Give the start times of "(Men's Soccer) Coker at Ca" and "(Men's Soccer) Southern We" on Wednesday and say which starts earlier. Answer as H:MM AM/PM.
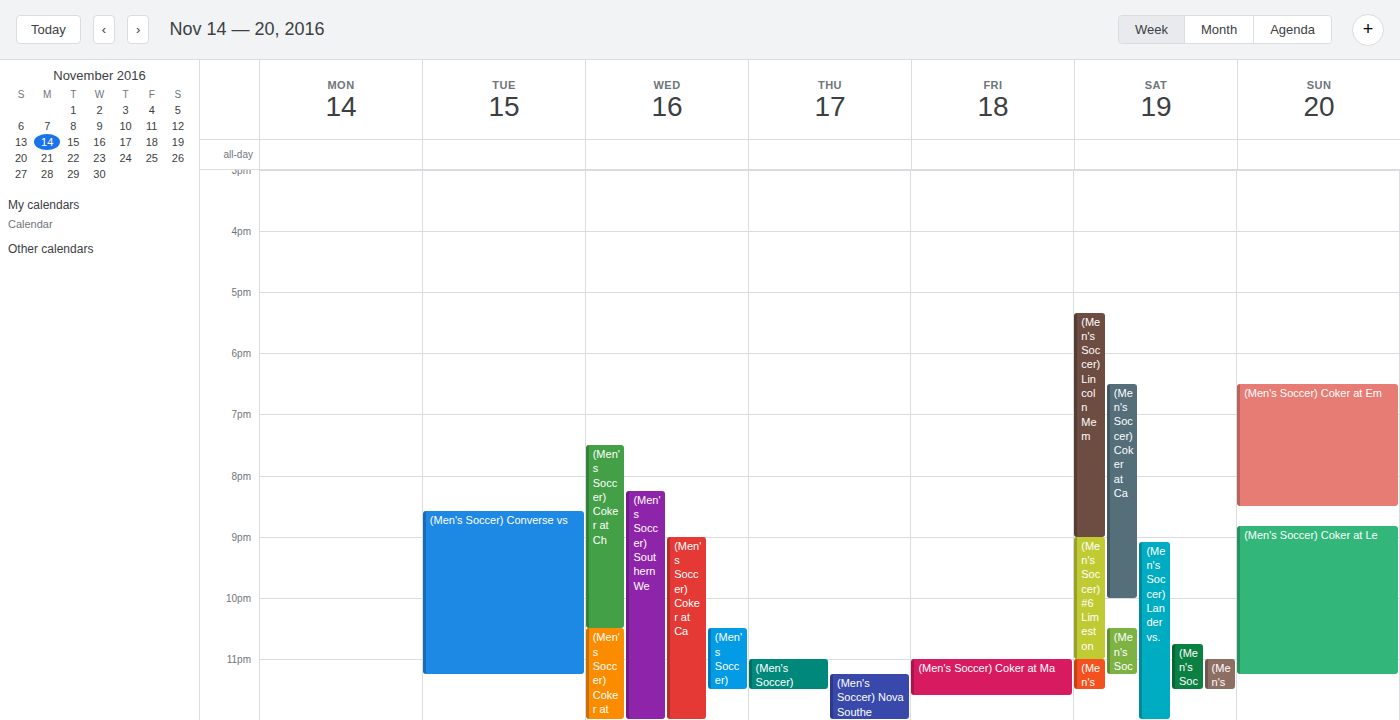
"(Men's Soccer) Southern We" 8:15 PM; "(Men's Soccer) Coker at Ca" 9:00 PM.